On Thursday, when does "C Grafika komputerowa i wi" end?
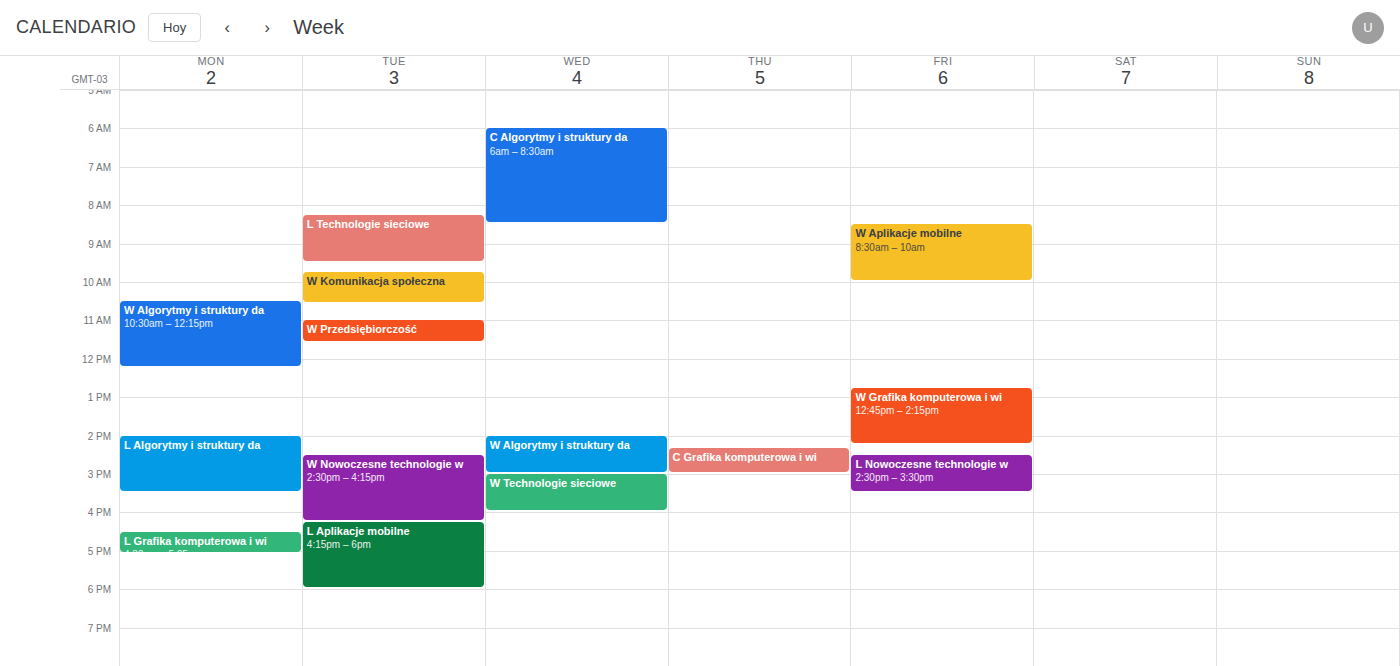
3:00 PM